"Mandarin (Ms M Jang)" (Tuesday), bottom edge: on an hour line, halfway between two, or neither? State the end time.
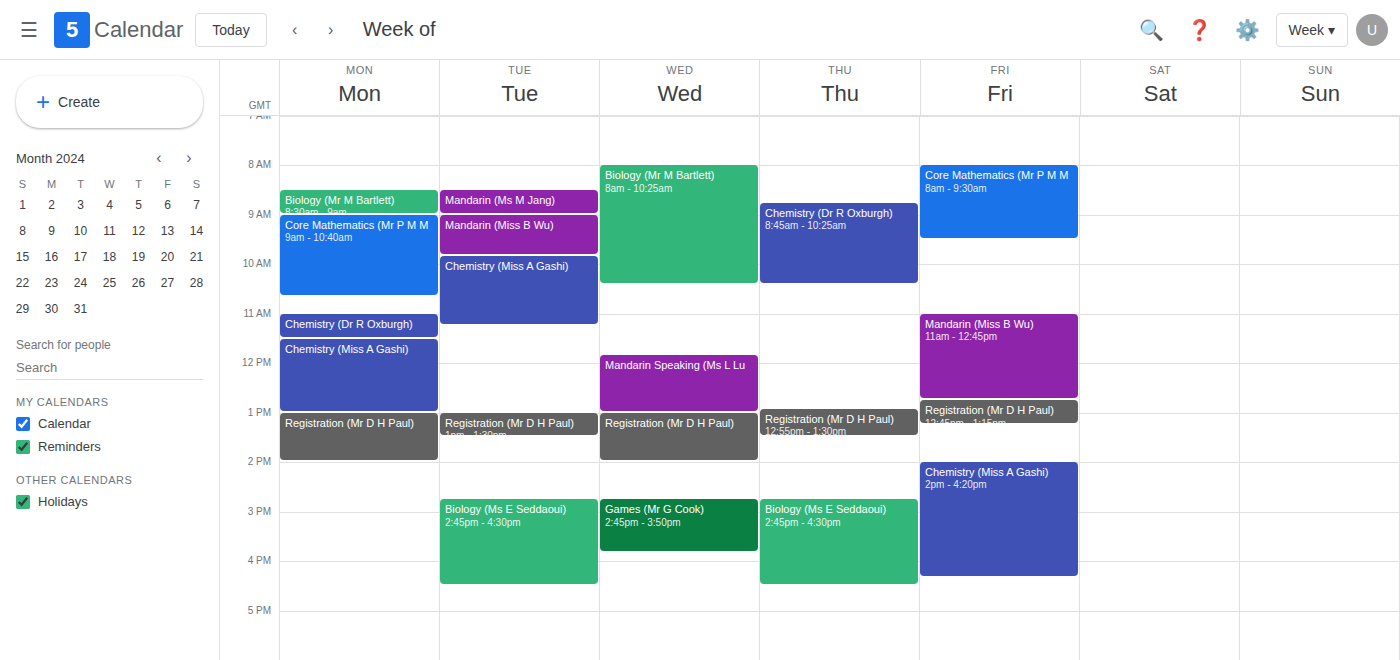
9:00 AM -- exactly on the 9 AM line.